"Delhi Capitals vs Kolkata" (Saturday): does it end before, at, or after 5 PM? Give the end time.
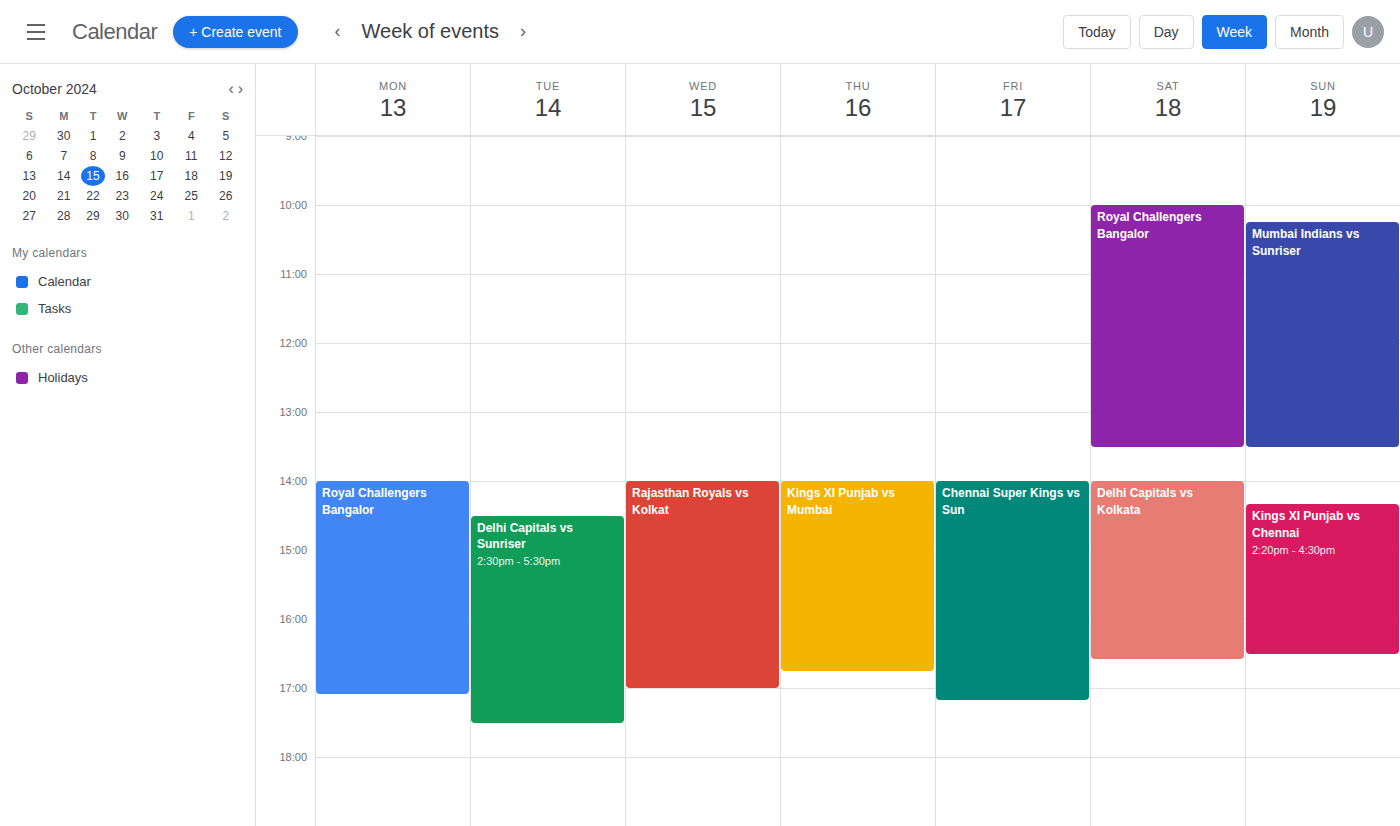
4:35 PM -- before 5 PM, 25 minutes above the 5 PM line.